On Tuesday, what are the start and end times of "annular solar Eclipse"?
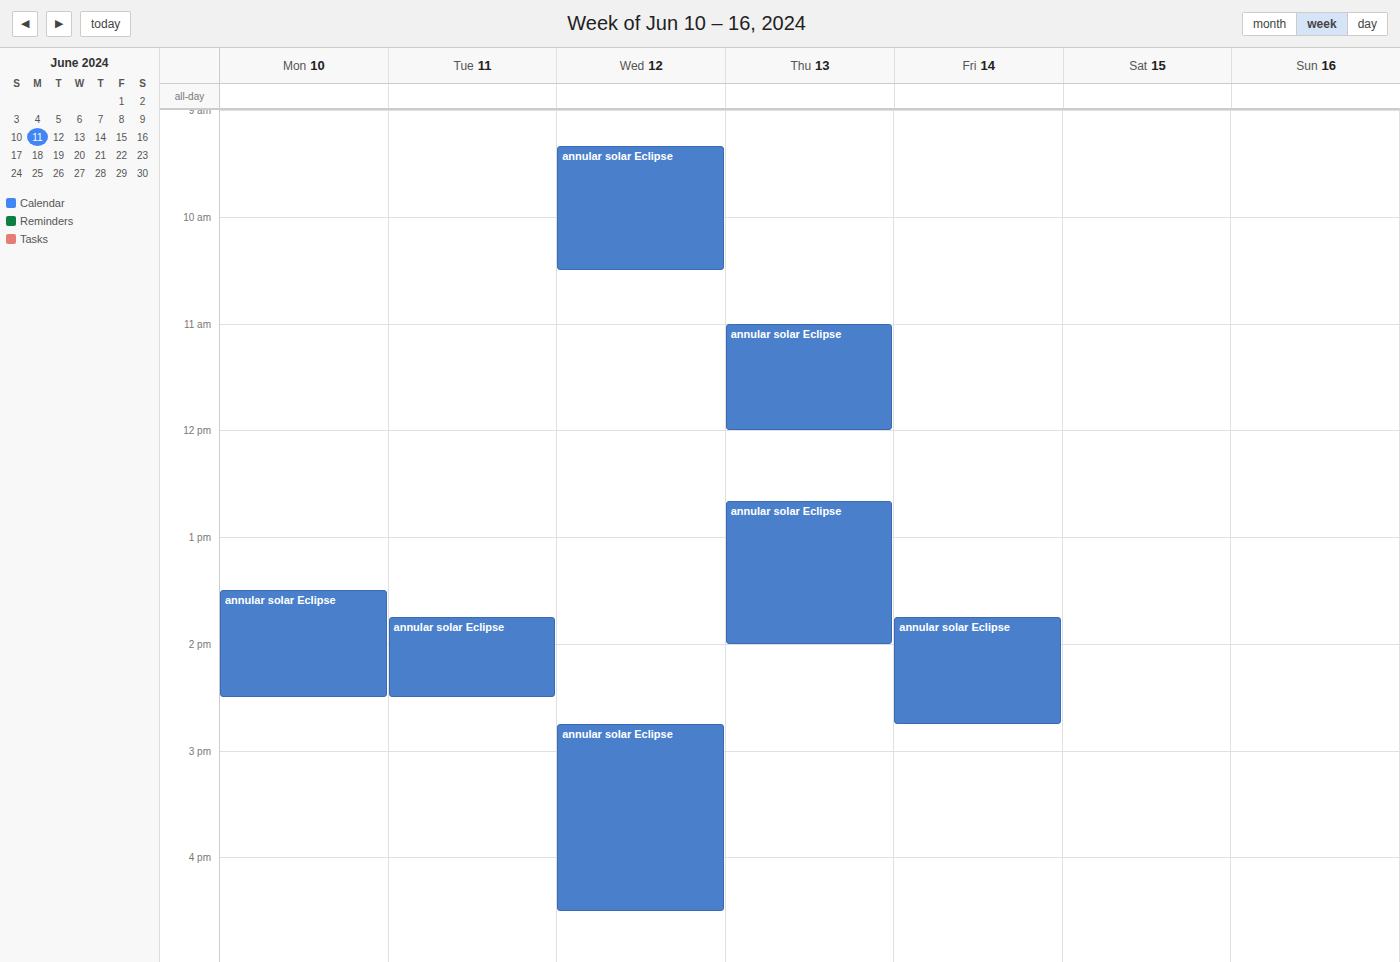
1:45 PM to 2:30 PM